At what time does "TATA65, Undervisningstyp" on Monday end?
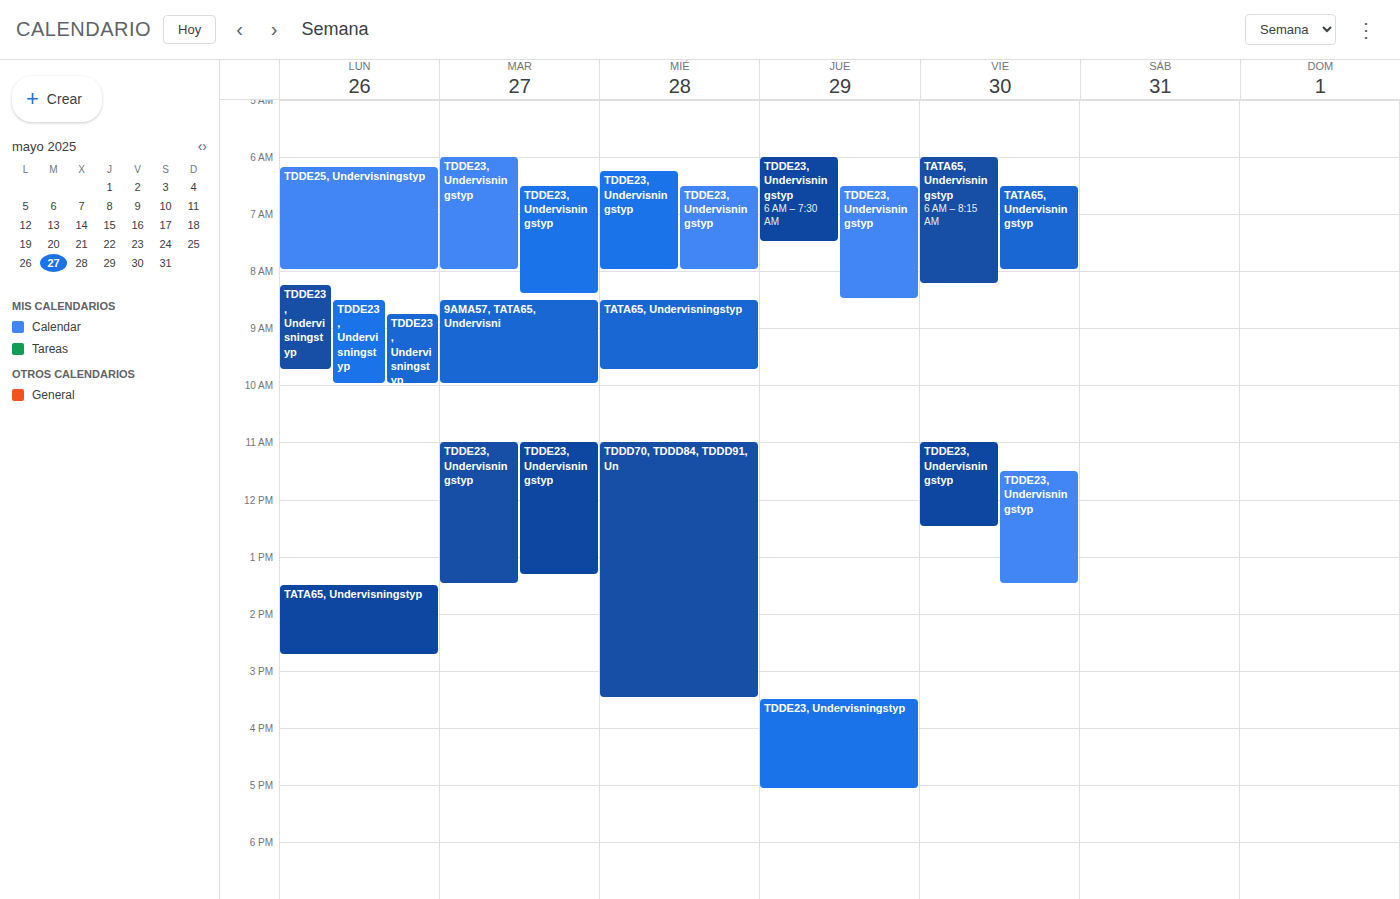
2:45 PM